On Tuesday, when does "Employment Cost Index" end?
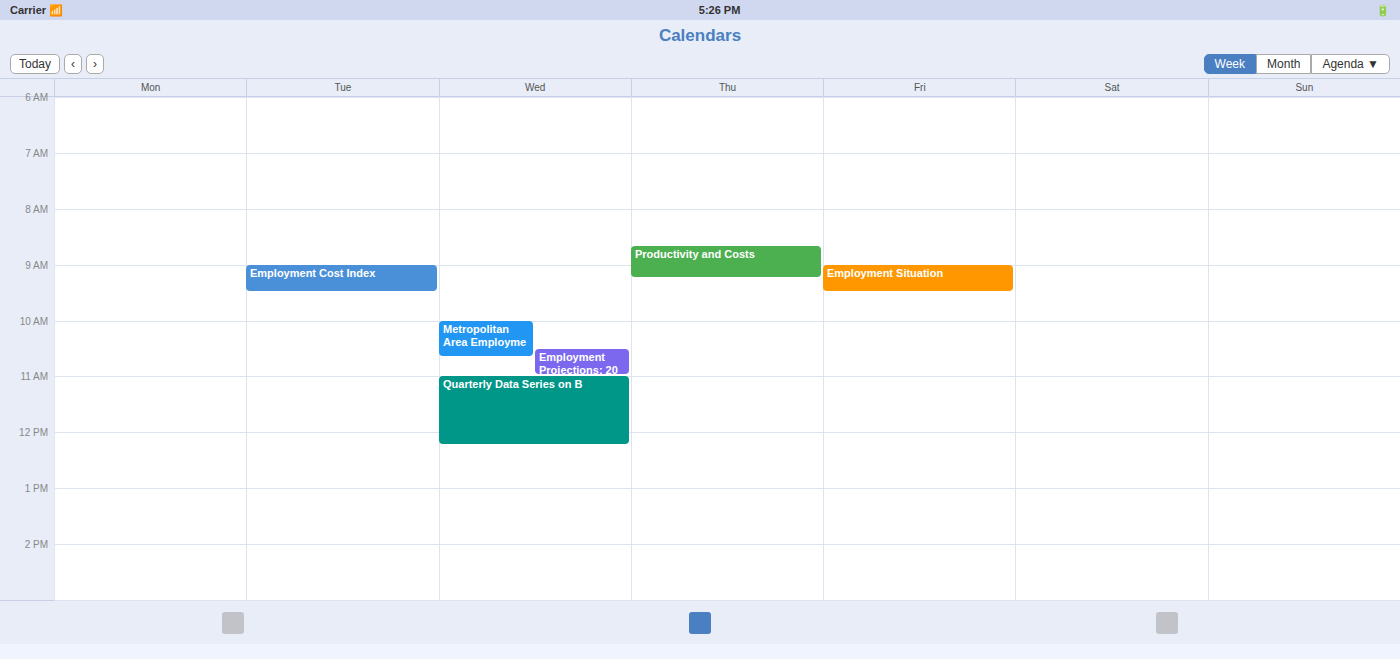
9:30 AM